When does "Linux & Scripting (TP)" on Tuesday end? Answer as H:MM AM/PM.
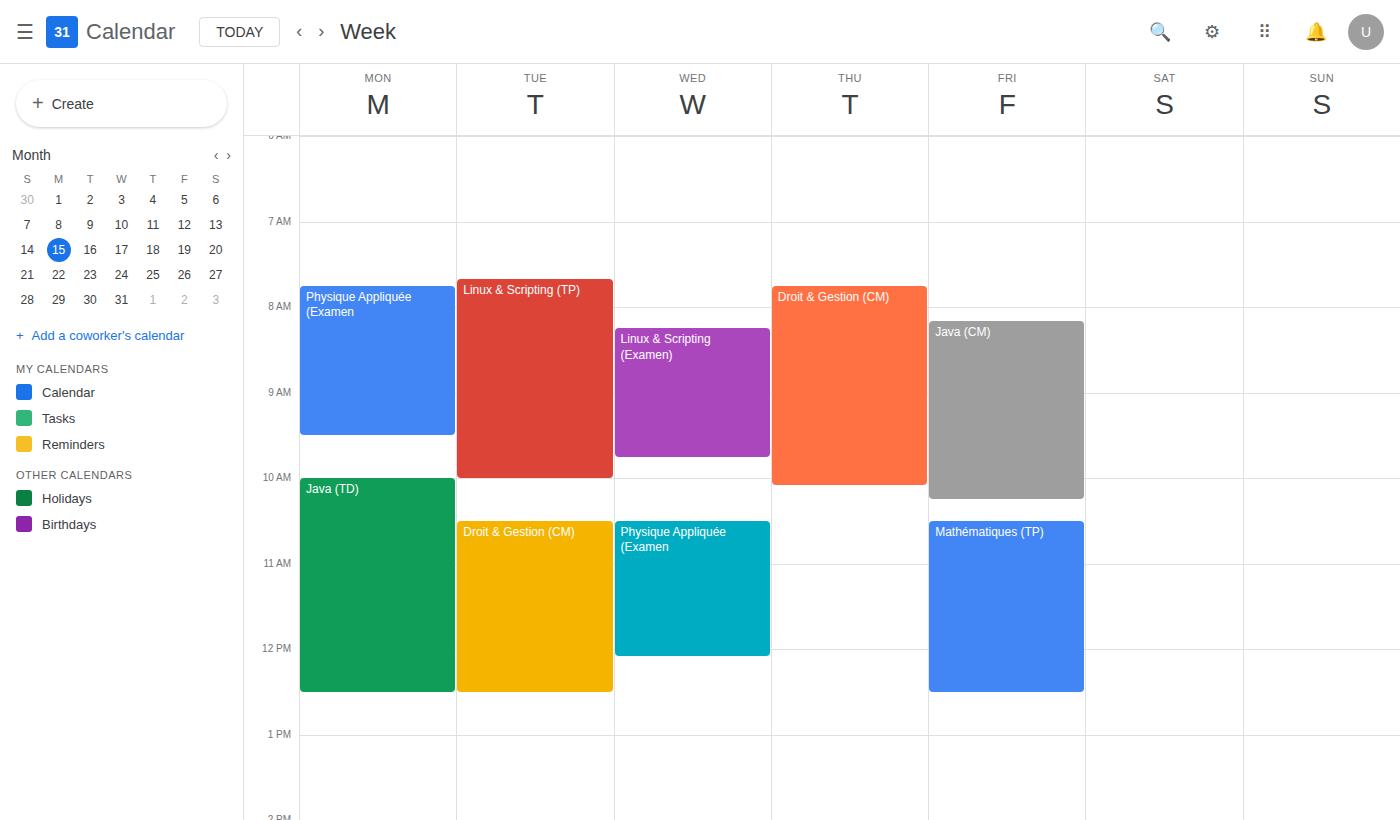
10:00 AM